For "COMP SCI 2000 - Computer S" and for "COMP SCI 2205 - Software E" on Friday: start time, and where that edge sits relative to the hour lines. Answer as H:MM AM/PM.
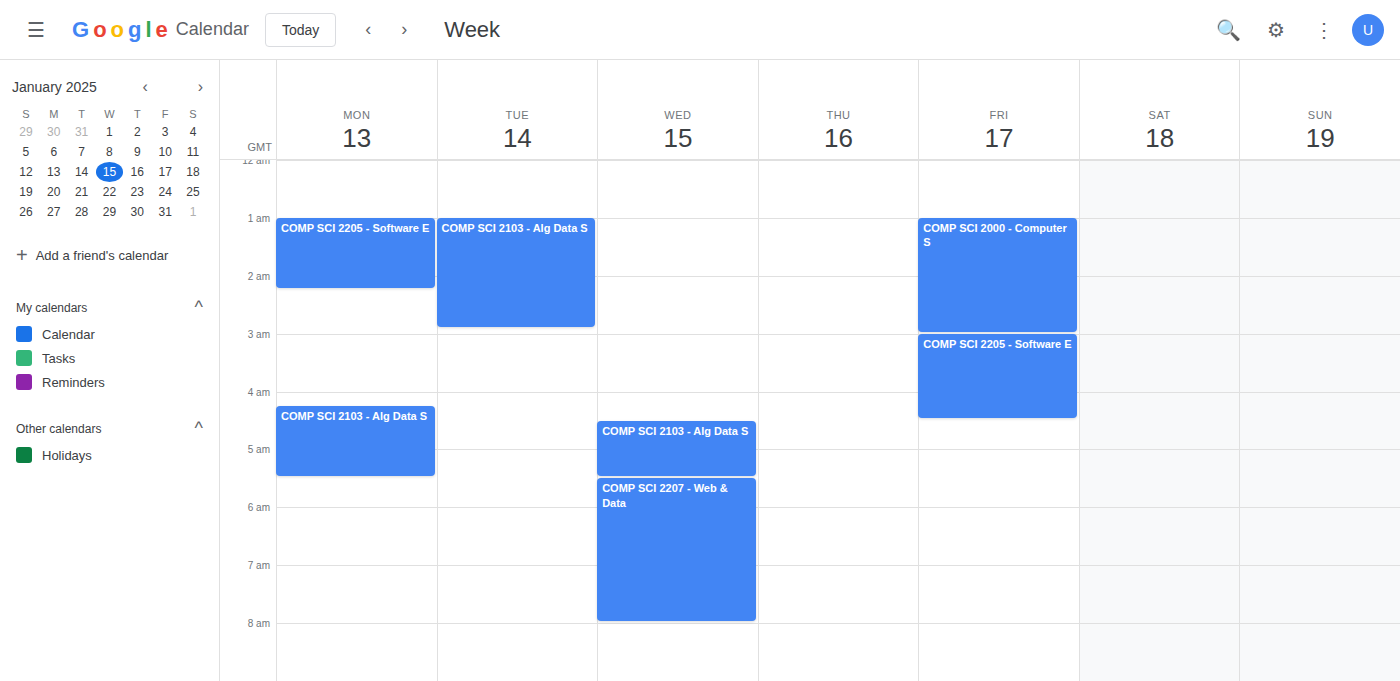
"COMP SCI 2000 - Computer S": 1:00 AM, exactly on the 1 AM line. "COMP SCI 2205 - Software E": 3:00 AM, exactly on the 3 AM line.